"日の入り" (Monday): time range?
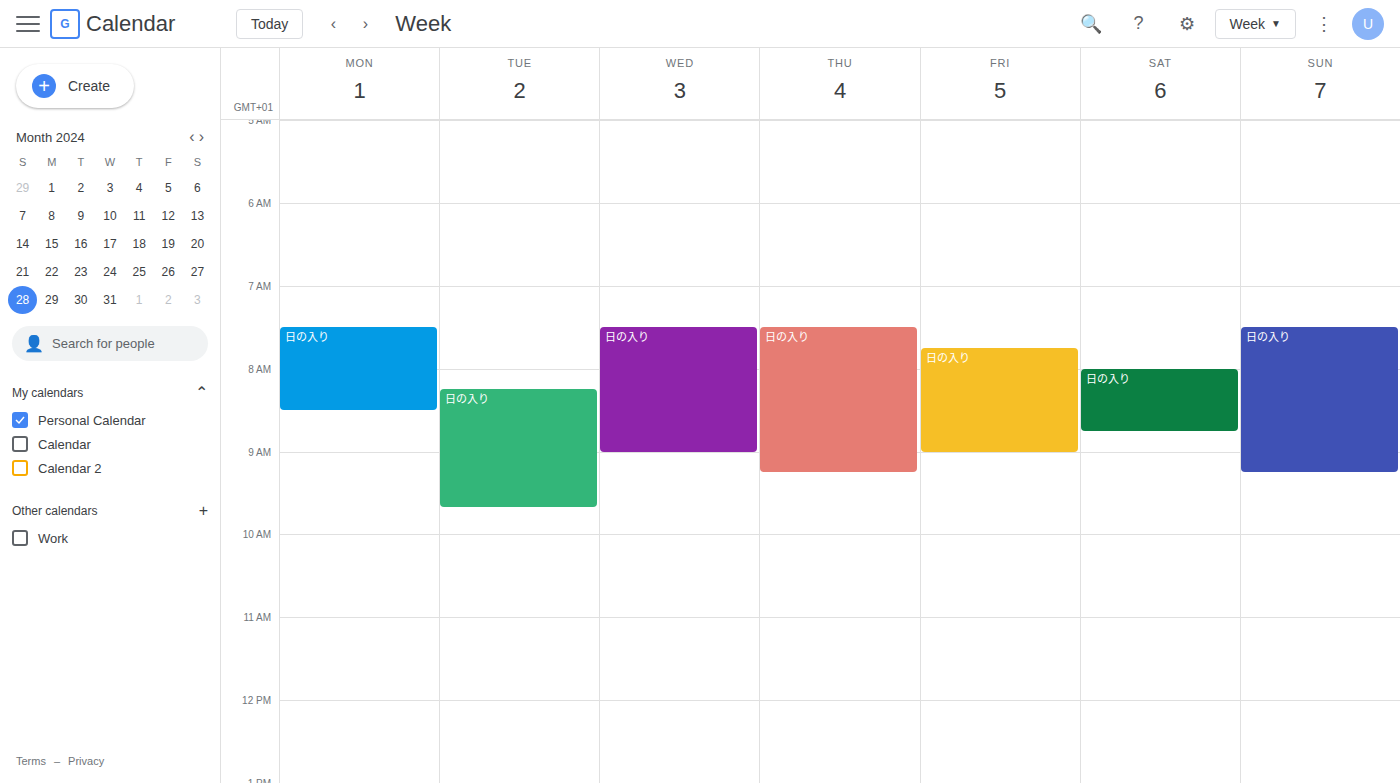
7:30 AM to 8:30 AM